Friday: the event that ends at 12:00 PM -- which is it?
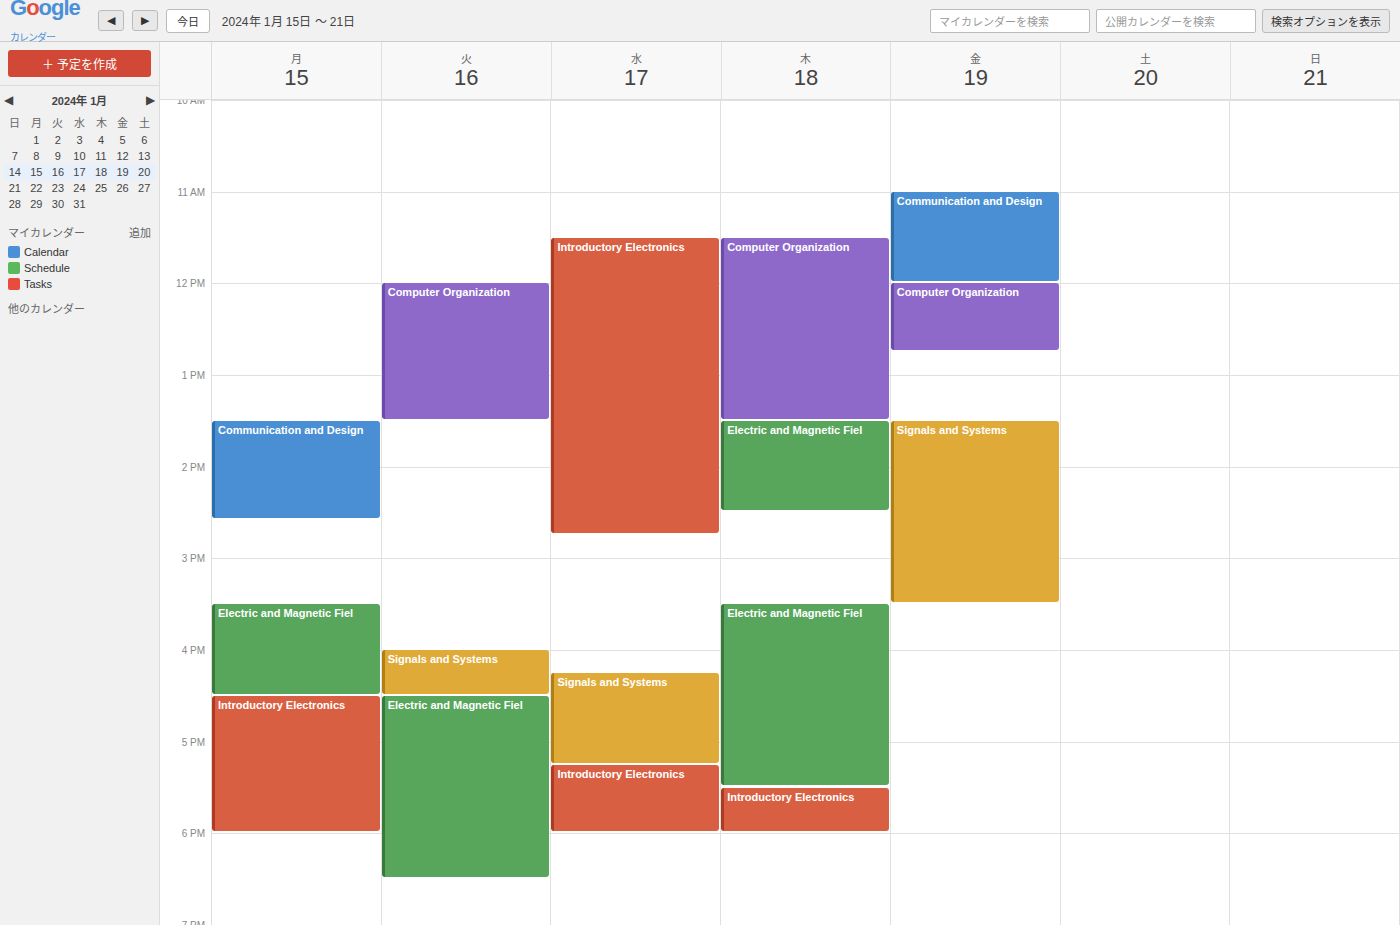
"Communication and Design"